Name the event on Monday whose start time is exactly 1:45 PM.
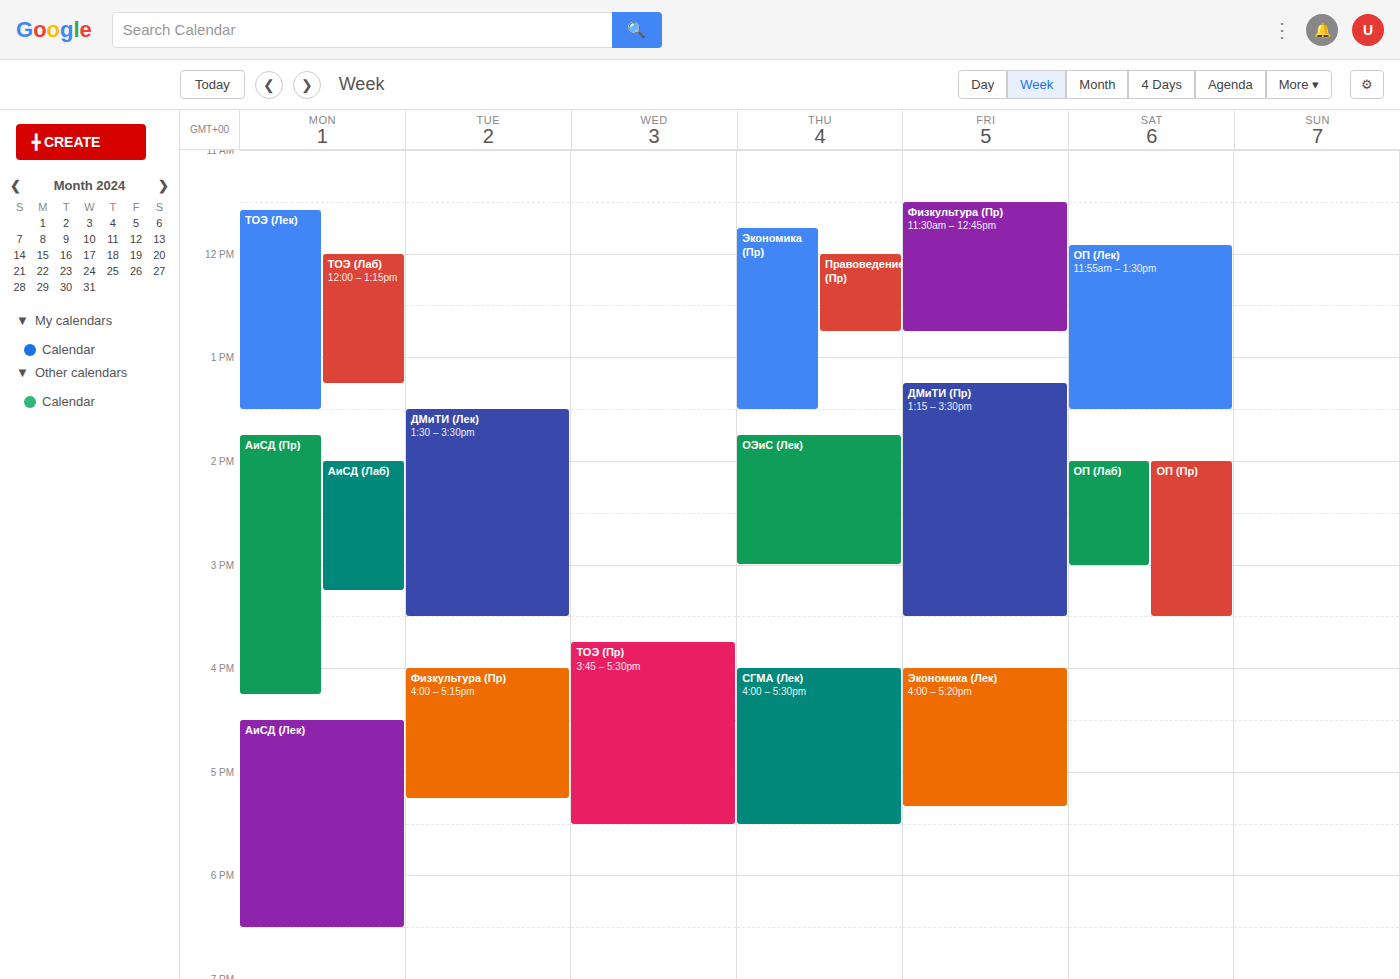
"АиСД (Пр)"